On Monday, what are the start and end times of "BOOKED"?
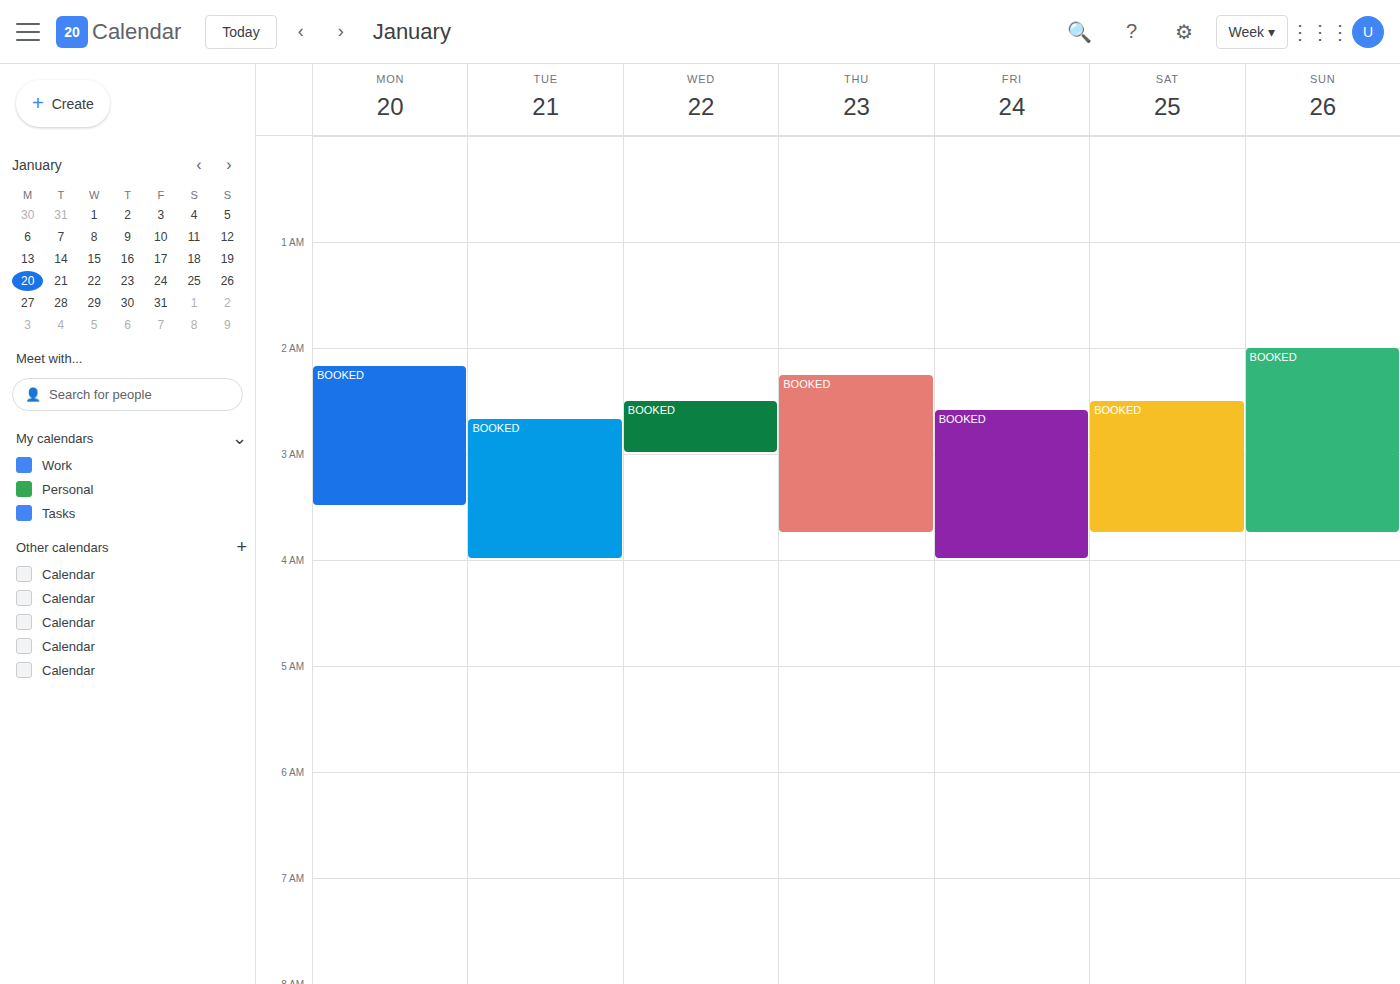
2:10 AM to 3:30 AM